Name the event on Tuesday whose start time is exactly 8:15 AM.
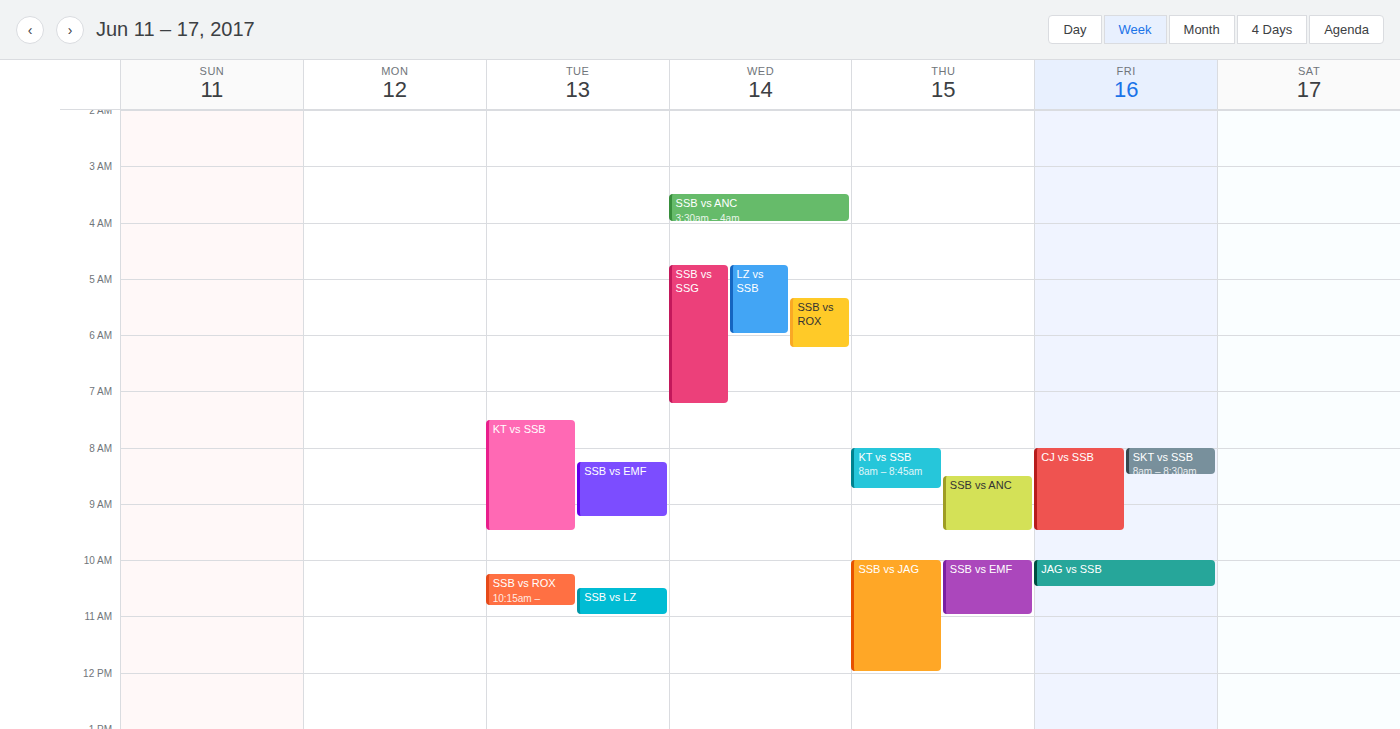
"SSB vs EMF"